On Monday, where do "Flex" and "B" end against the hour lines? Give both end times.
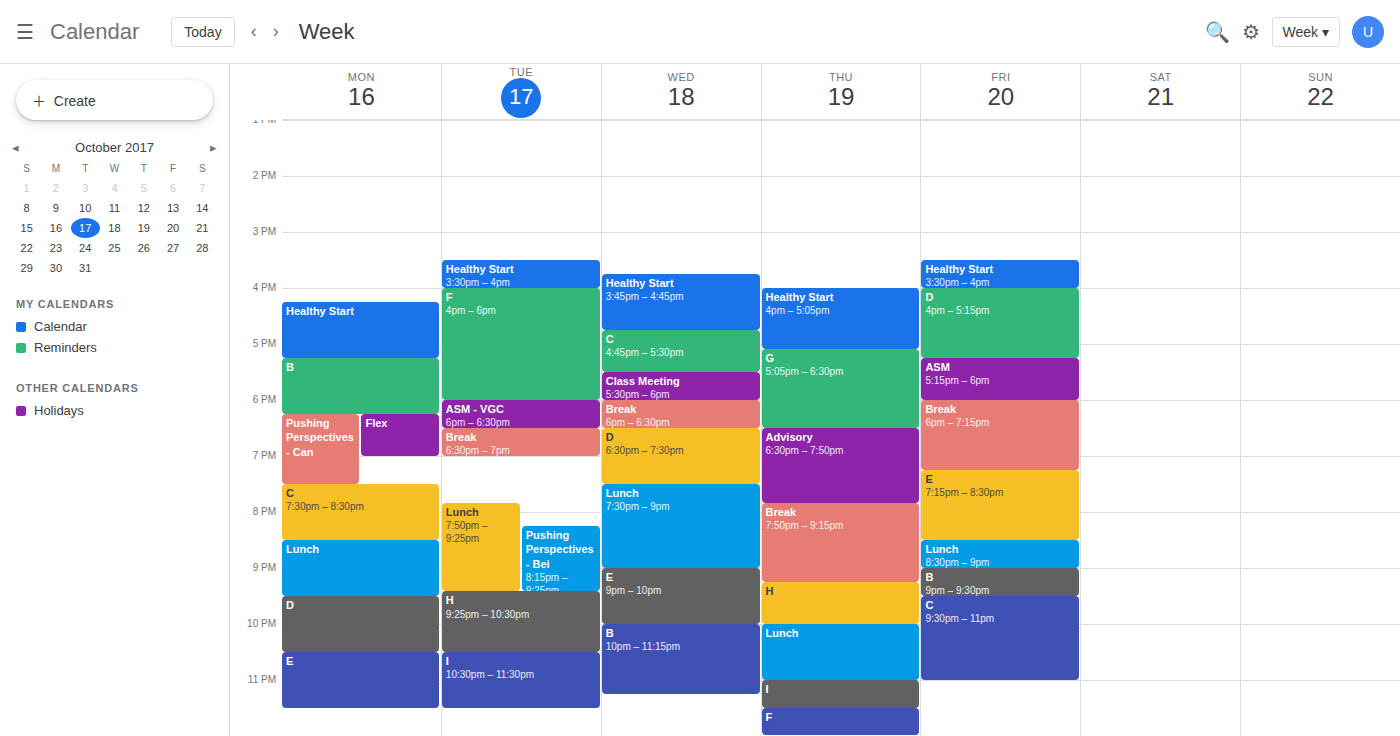
"Flex": 7:00 PM, exactly on the 7 PM line. "B": 6:15 PM, neither: a quarter of the way from the 6 PM line to the 7 PM line.